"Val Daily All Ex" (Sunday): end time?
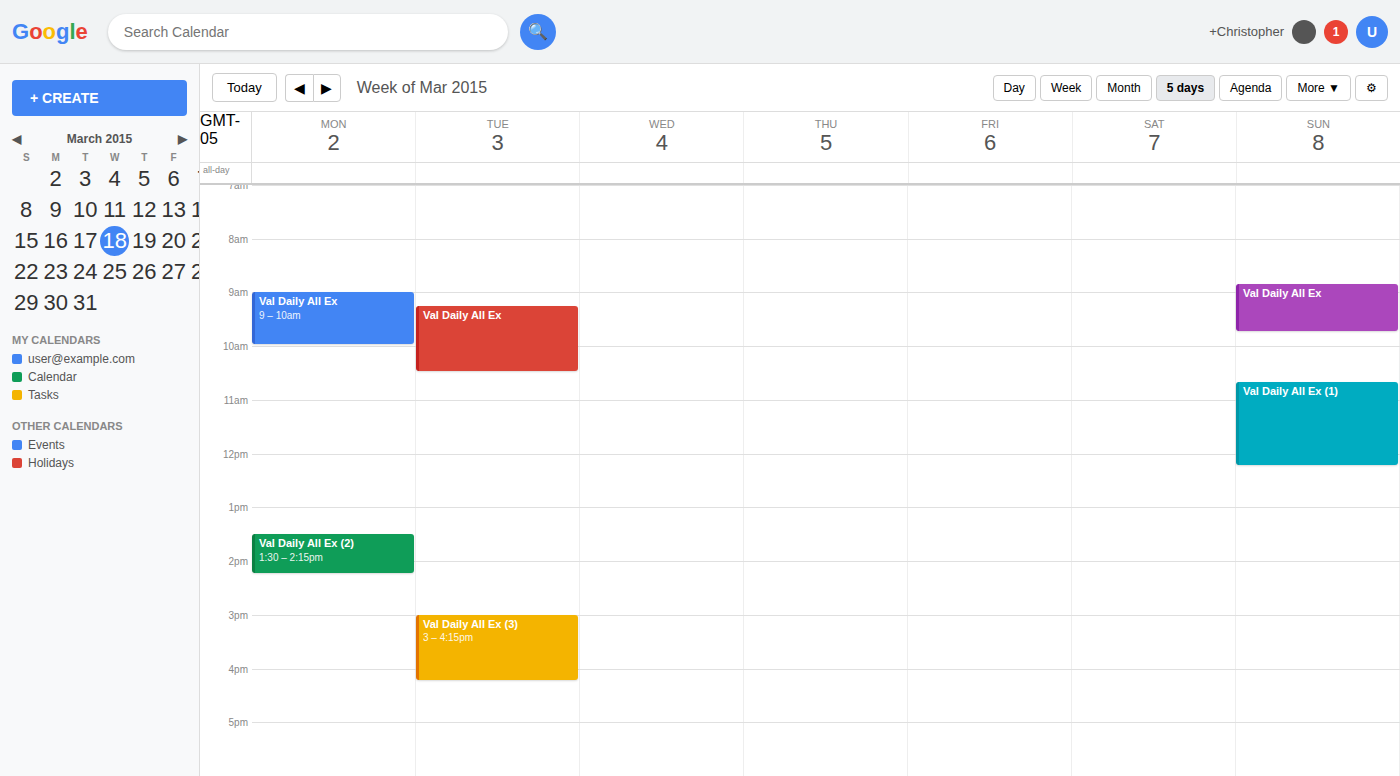
9:45 AM